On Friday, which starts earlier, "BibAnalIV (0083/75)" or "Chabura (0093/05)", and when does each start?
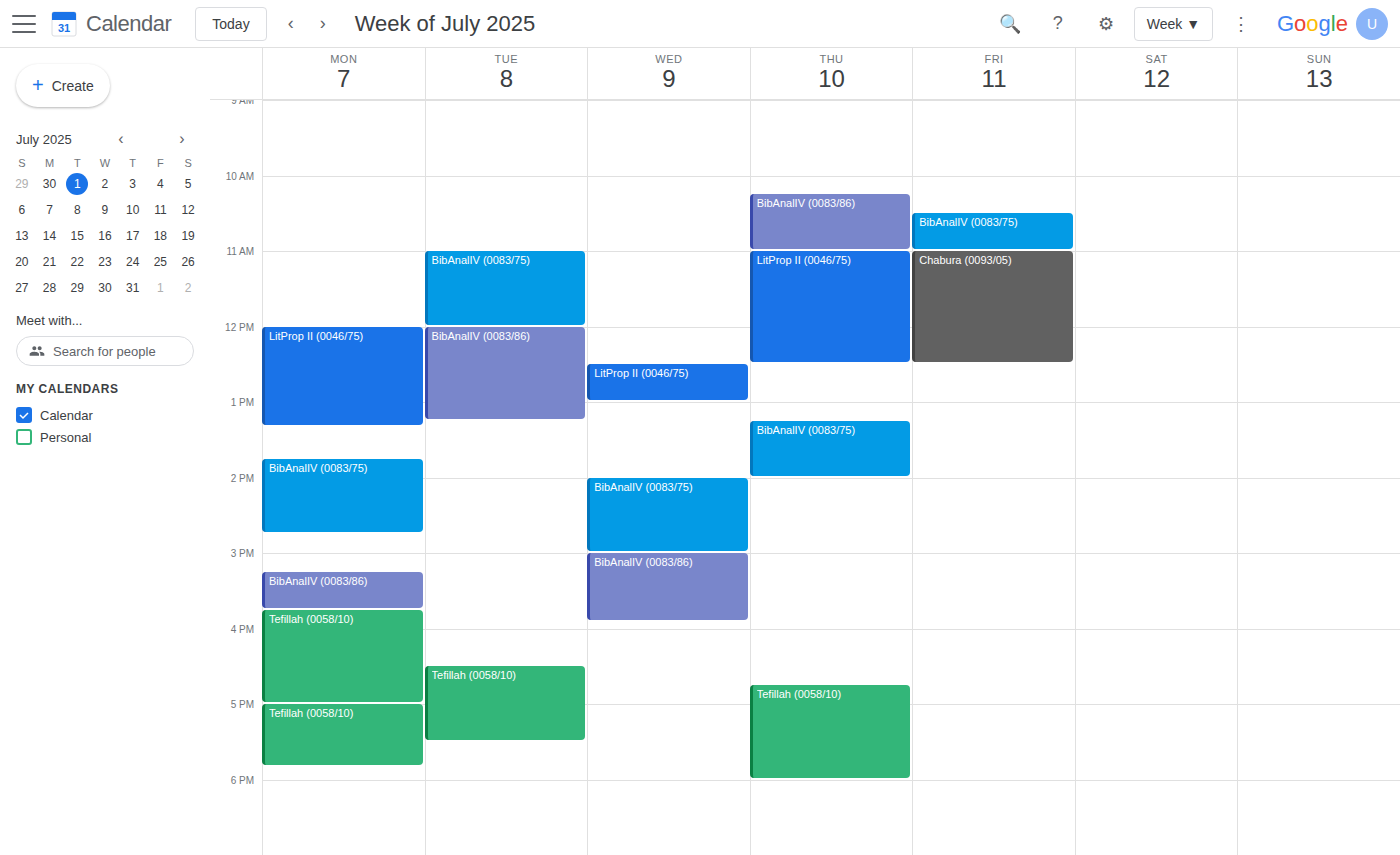
"BibAnalIV (0083/75)" 10:30 AM; "Chabura (0093/05)" 11:00 AM.